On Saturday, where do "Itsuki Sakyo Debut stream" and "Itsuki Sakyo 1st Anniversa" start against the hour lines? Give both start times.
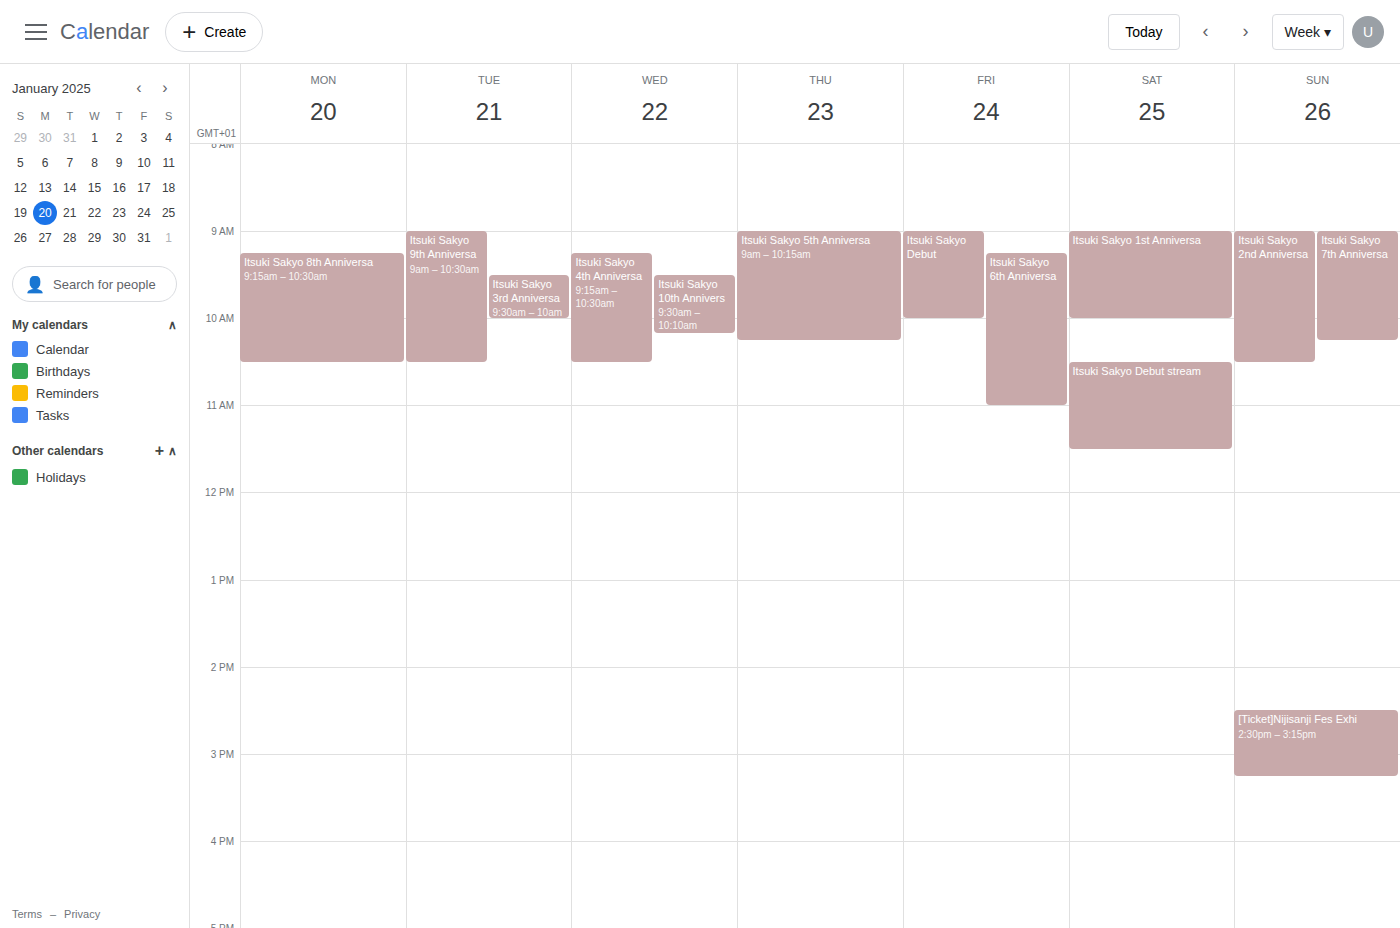
"Itsuki Sakyo Debut stream": 10:30 AM, halfway between the 10 AM and 11 AM lines. "Itsuki Sakyo 1st Anniversa": 9:00 AM, exactly on the 9 AM line.